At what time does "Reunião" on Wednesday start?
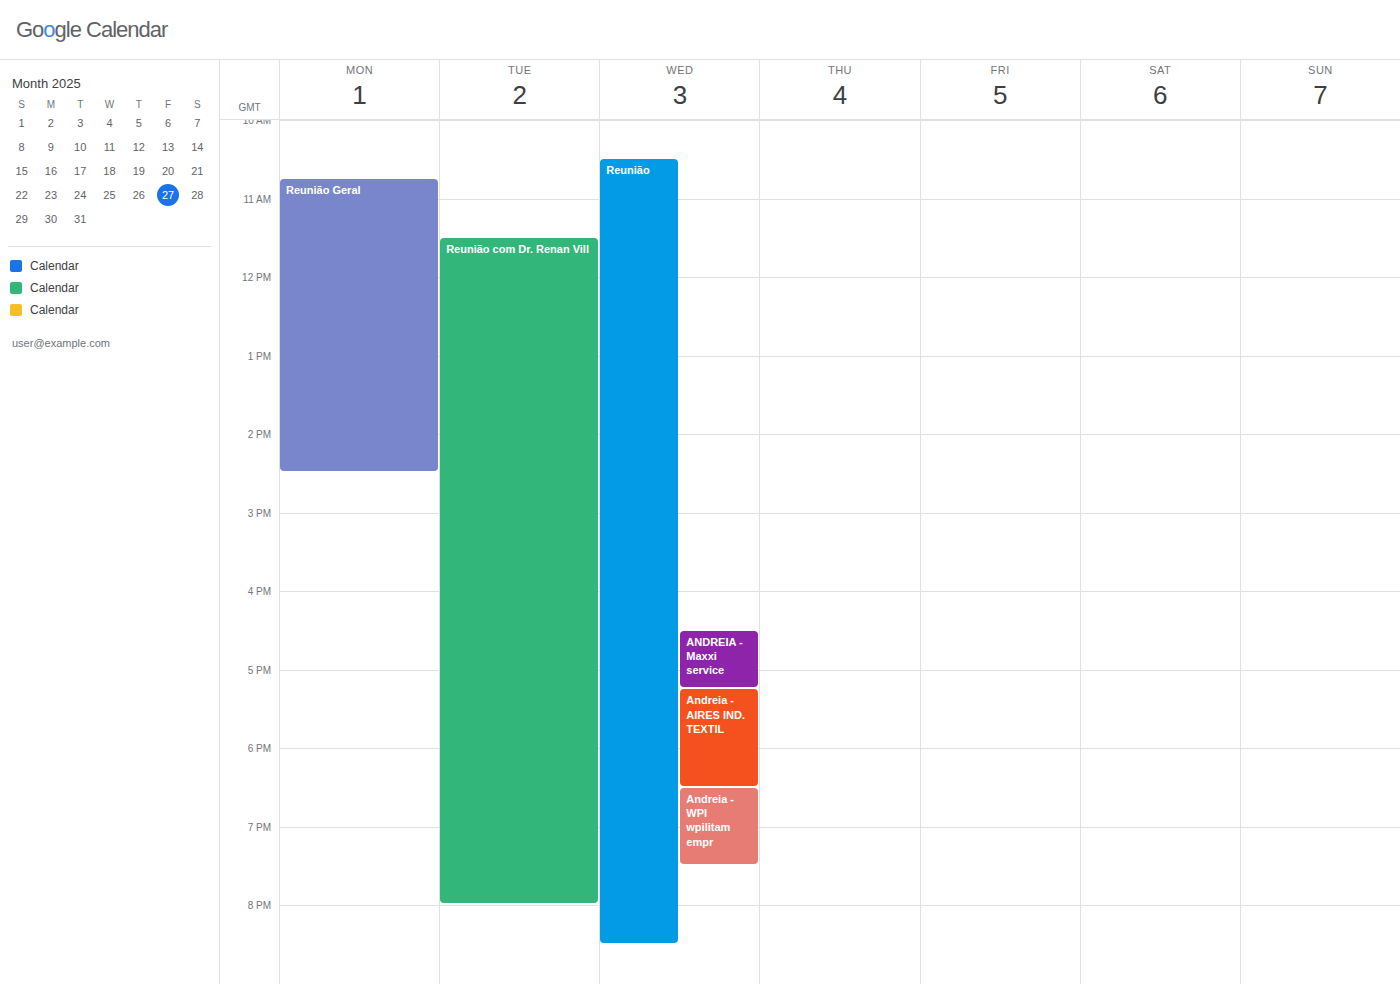
10:30 AM